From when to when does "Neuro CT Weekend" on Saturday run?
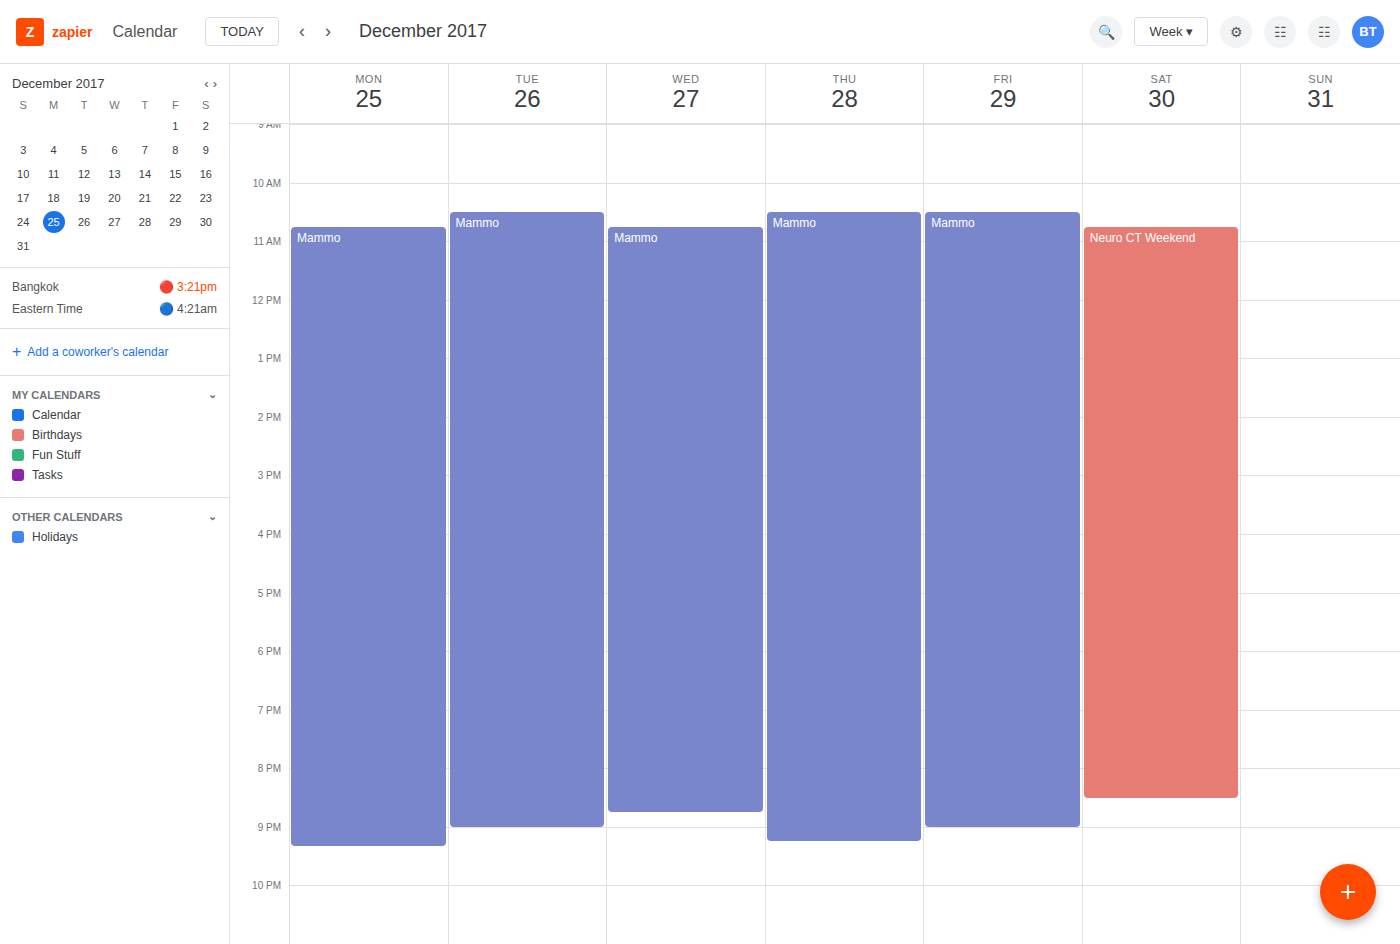
10:45 AM to 8:30 PM